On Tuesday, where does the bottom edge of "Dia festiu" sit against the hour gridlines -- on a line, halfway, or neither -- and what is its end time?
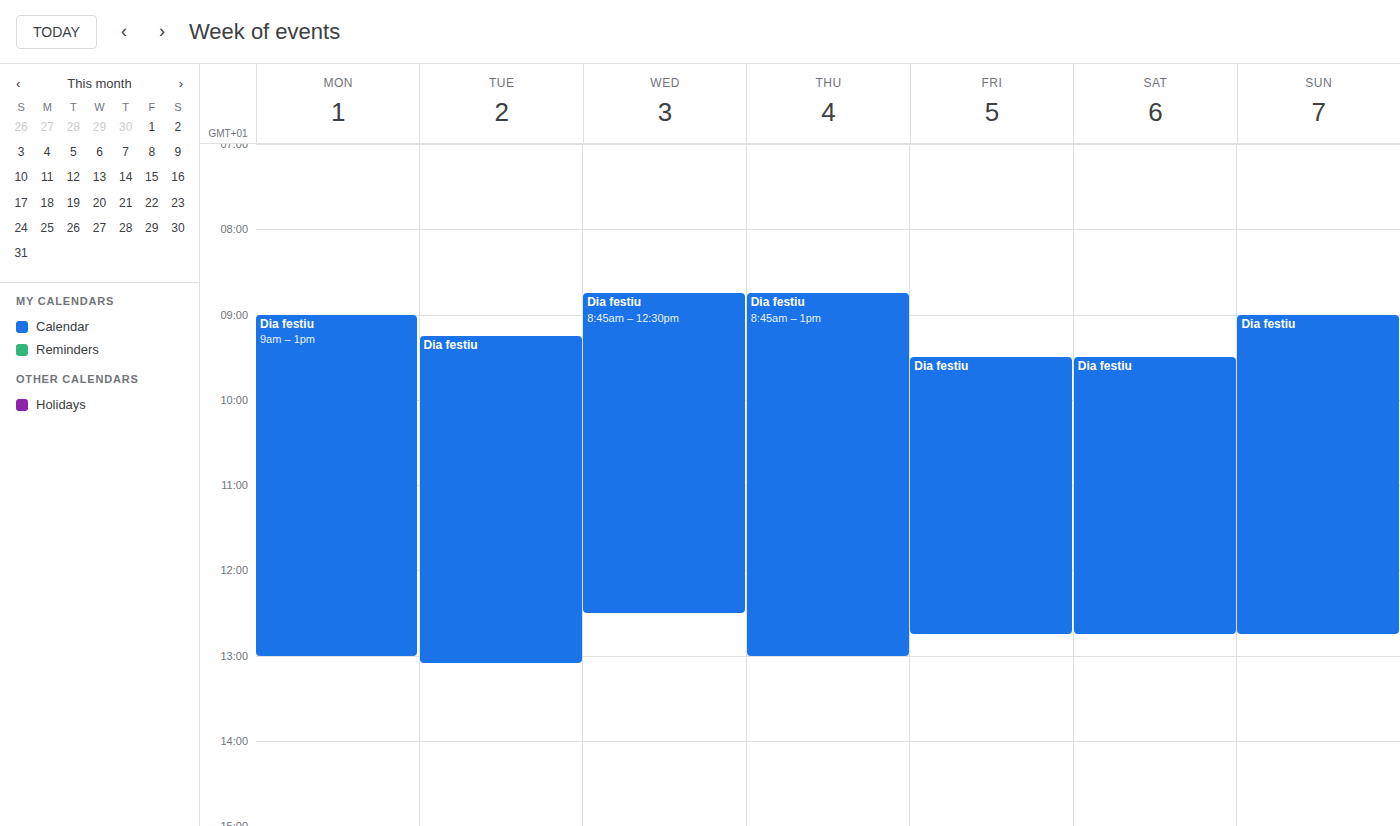
1:05 PM -- neither: 5 minutes below the 1 PM line and 55 minutes above the 2 PM line.